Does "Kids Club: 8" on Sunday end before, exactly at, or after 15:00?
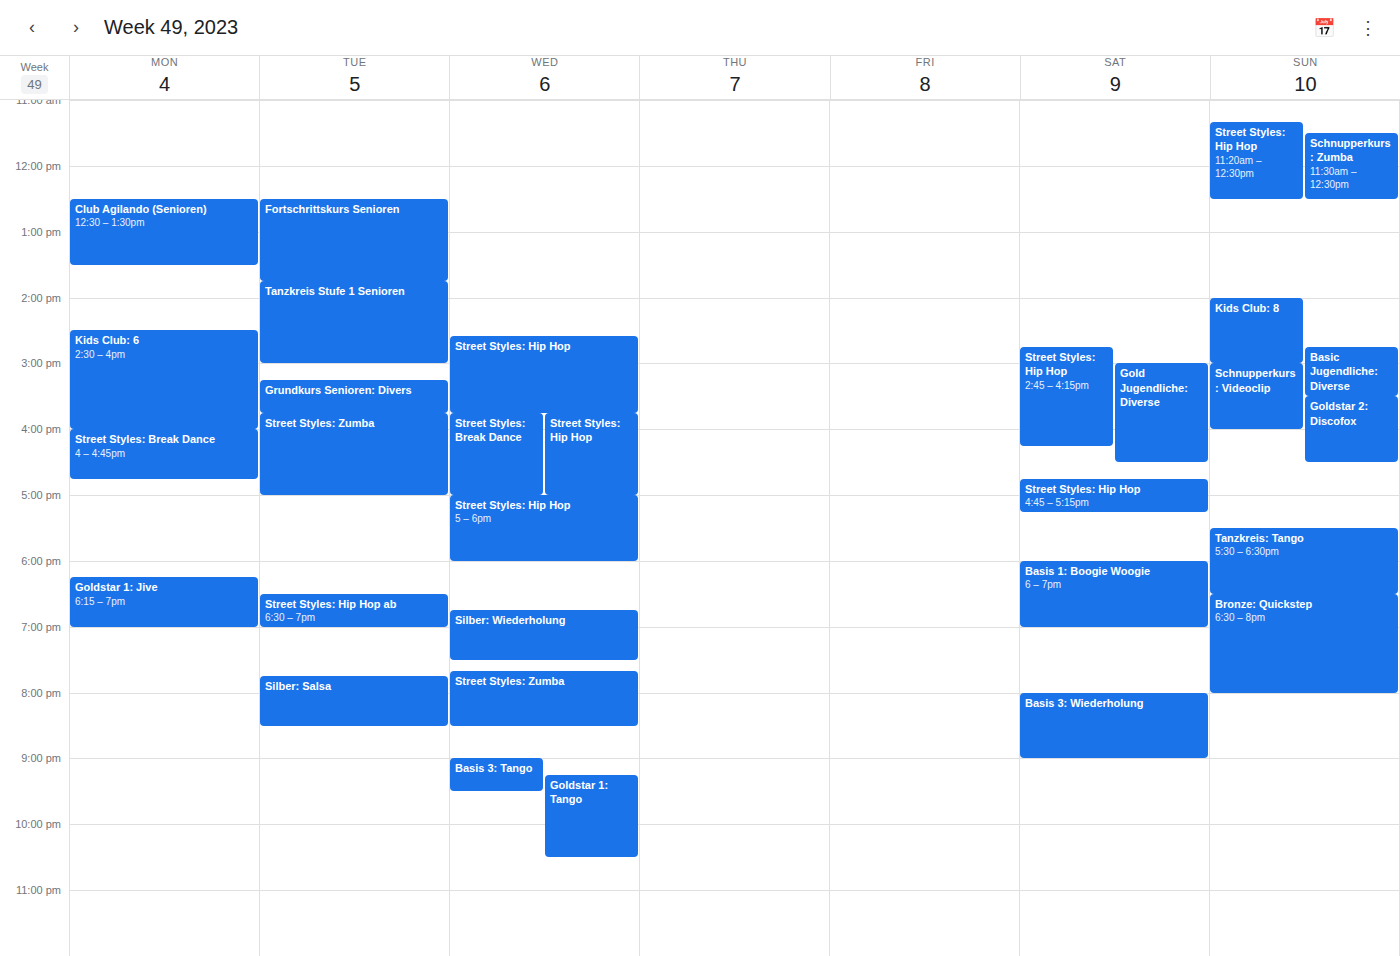
15:00 -- exactly at 15:00, on the 15:00 line.